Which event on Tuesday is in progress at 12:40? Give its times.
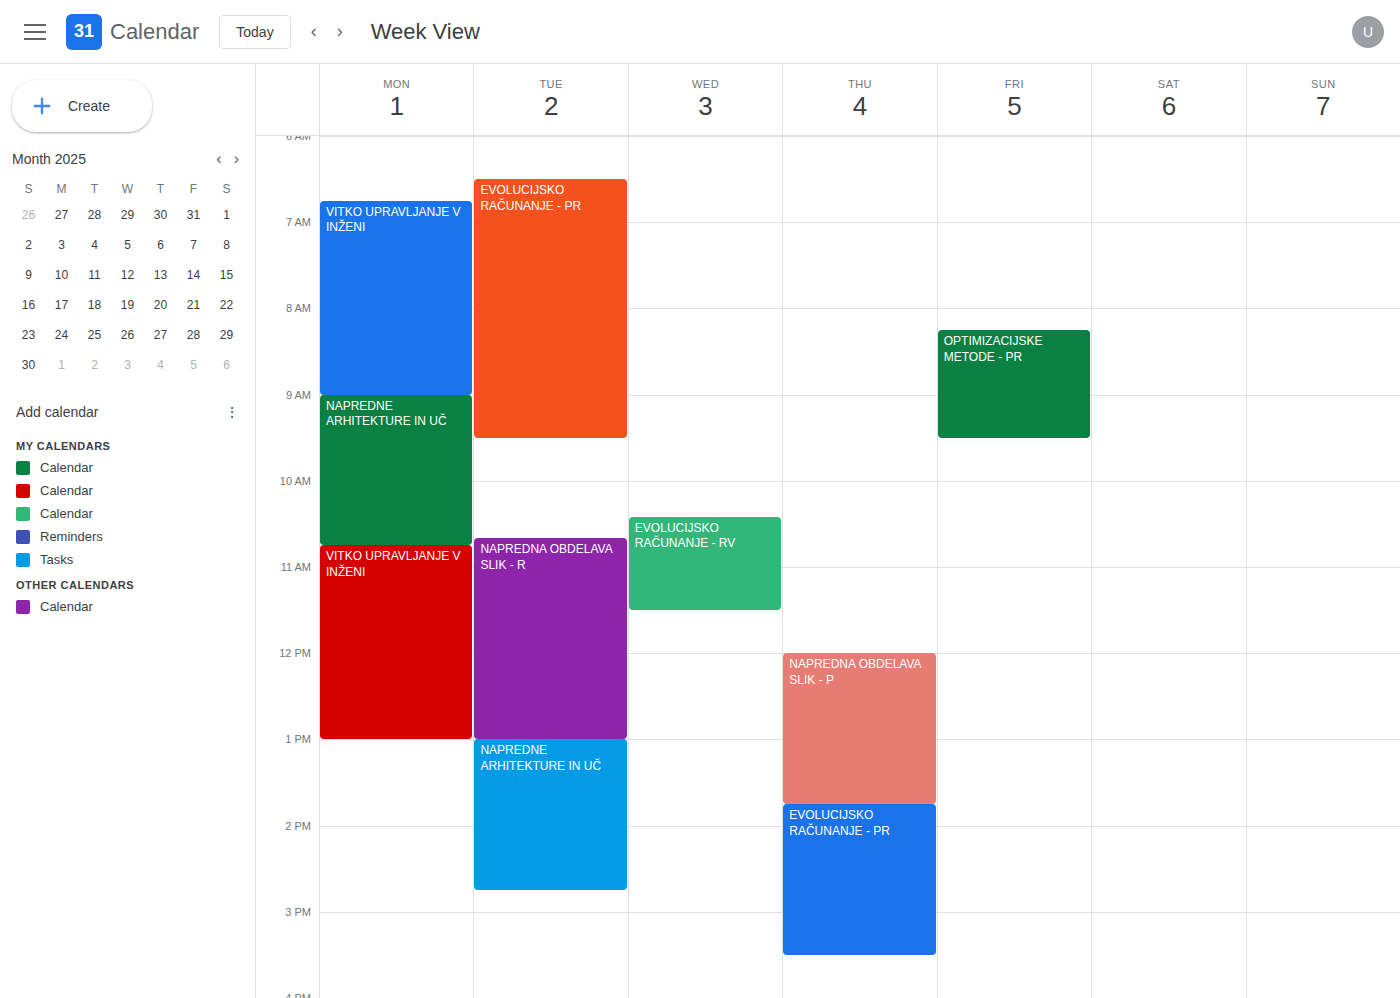
"NAPREDNA OBDELAVA SLIK - R", 10:40 to 13:00